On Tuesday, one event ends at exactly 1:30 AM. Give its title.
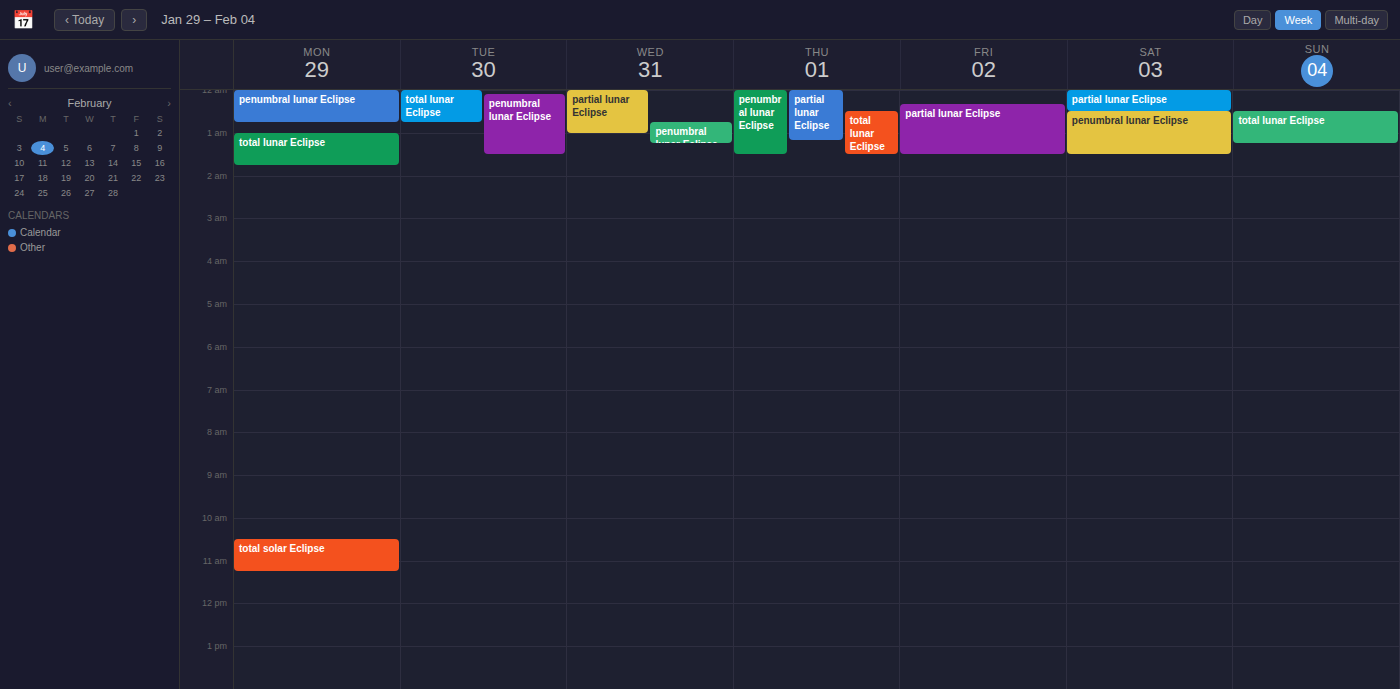
"penumbral lunar Eclipse"